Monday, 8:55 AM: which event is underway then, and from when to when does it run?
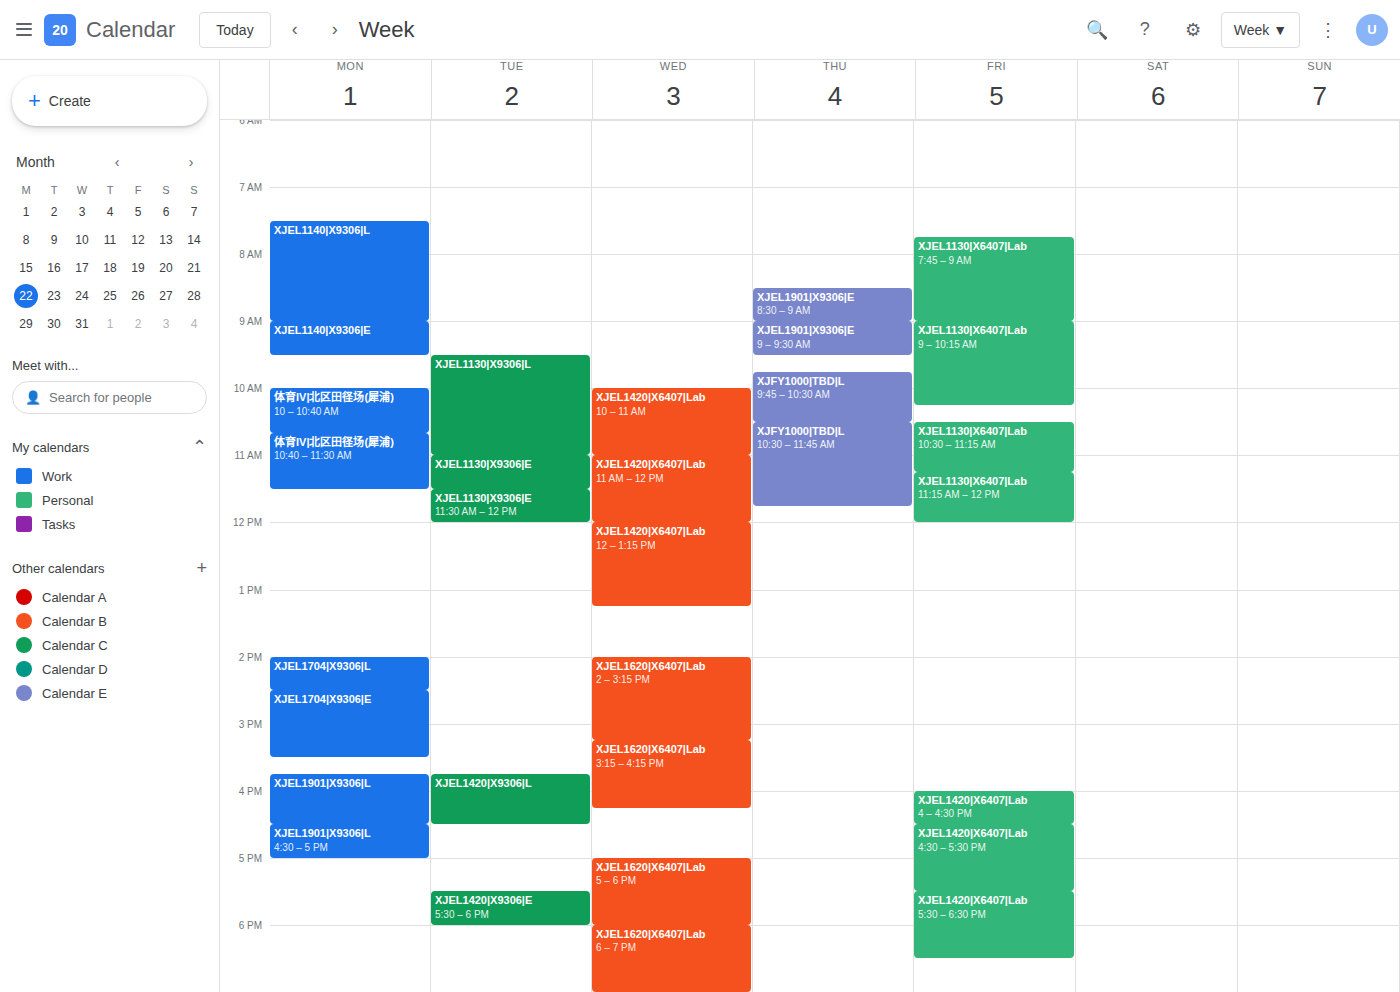
"XJEL1140|X9306|L", 7:30 AM to 9:00 AM